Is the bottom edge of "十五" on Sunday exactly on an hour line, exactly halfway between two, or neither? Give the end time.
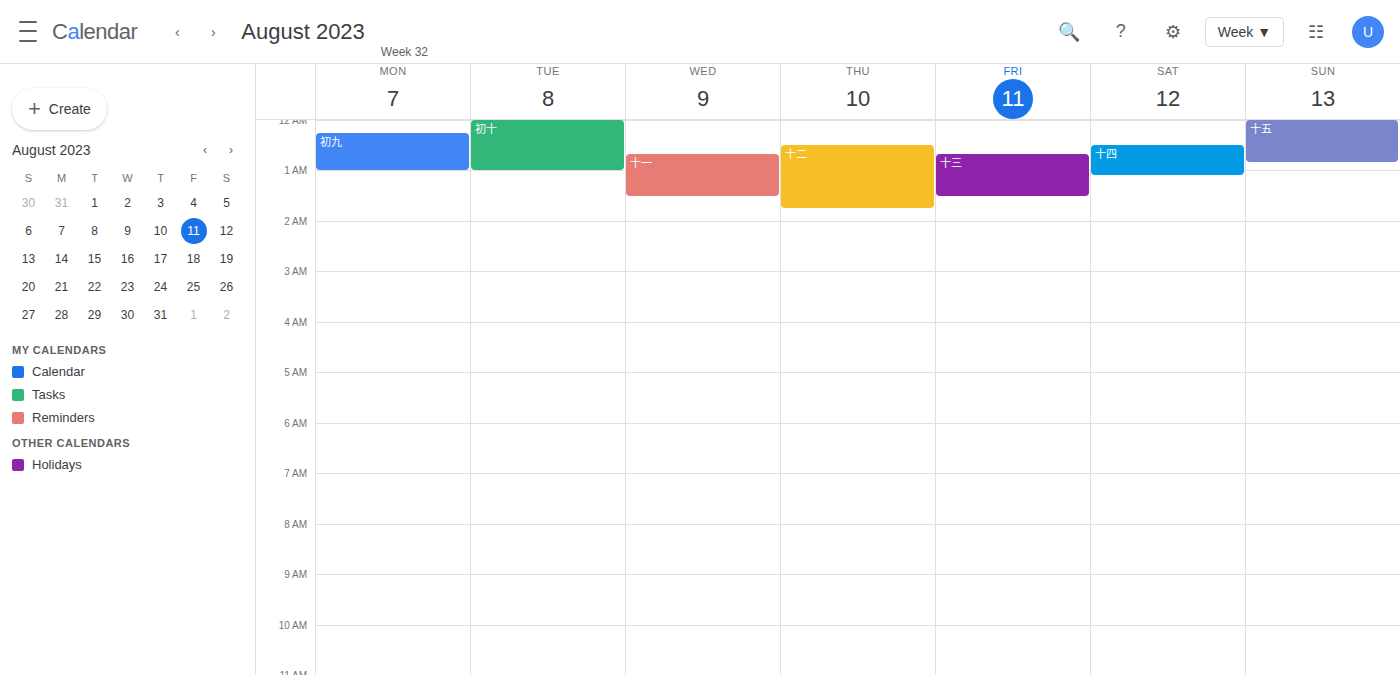
12:50 AM -- neither: 50 minutes below the 12 AM line and 10 minutes above the 1 AM line.